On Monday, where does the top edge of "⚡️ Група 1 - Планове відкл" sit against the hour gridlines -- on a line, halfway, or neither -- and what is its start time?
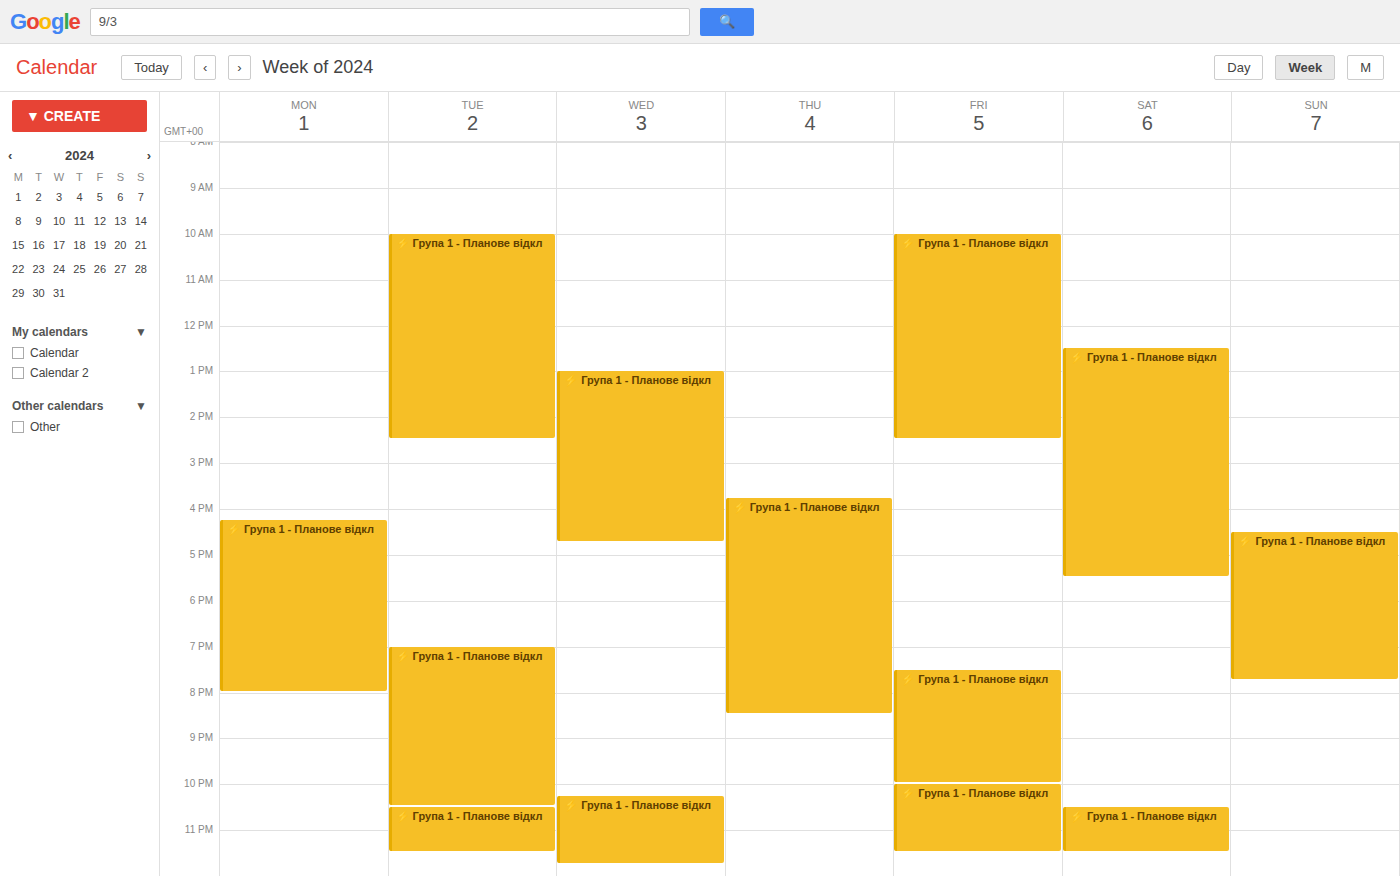
4:15 PM -- neither: a quarter of the way from the 4 PM line to the 5 PM line.